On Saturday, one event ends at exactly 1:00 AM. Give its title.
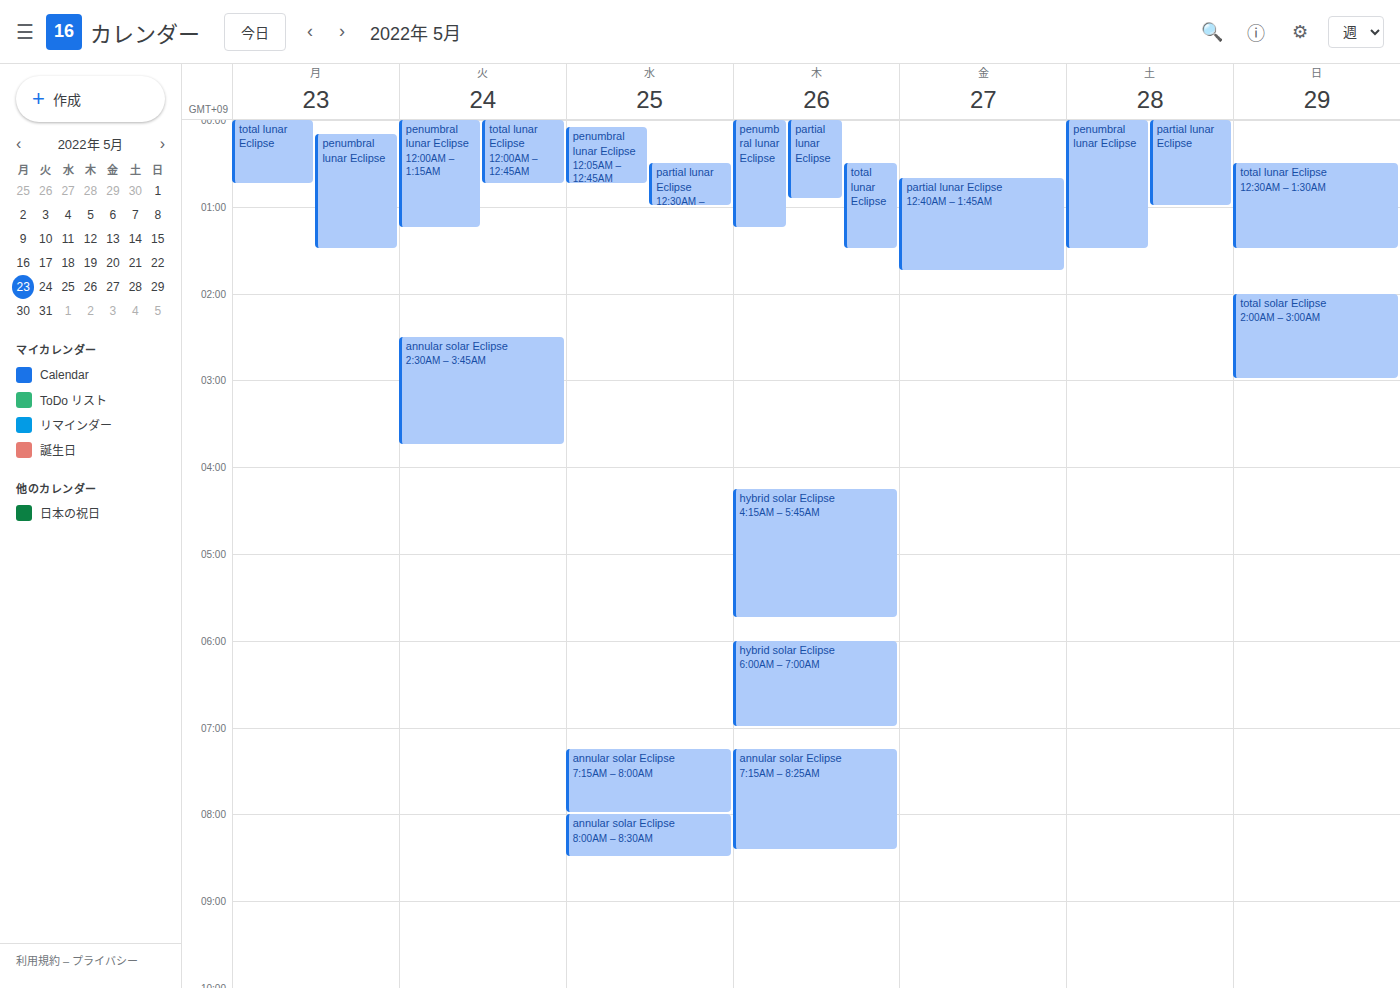
"partial lunar Eclipse"